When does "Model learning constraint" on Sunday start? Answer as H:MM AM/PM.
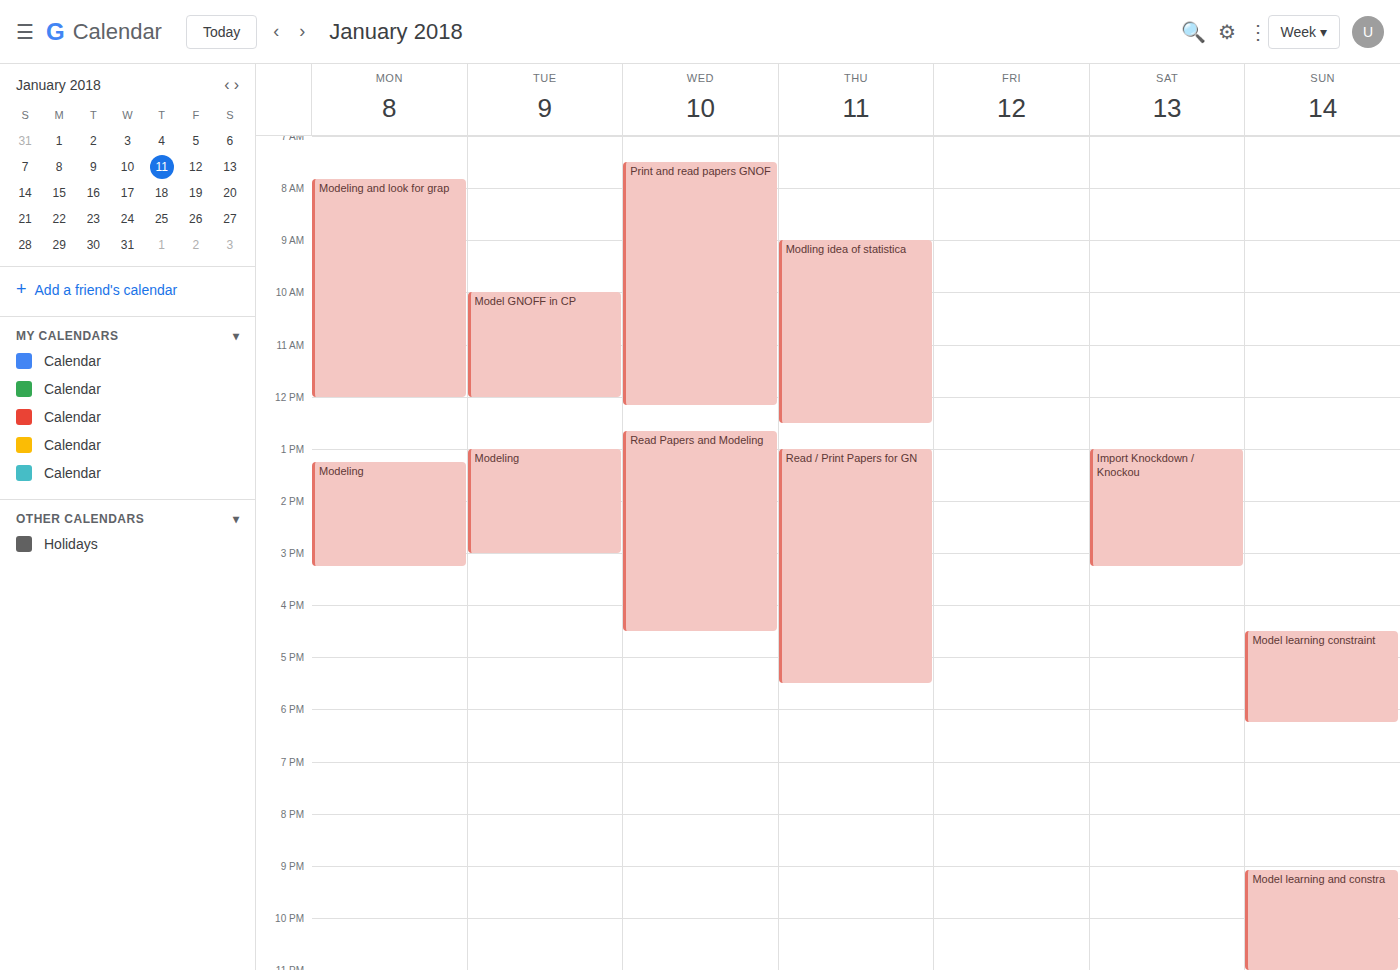
4:30 PM